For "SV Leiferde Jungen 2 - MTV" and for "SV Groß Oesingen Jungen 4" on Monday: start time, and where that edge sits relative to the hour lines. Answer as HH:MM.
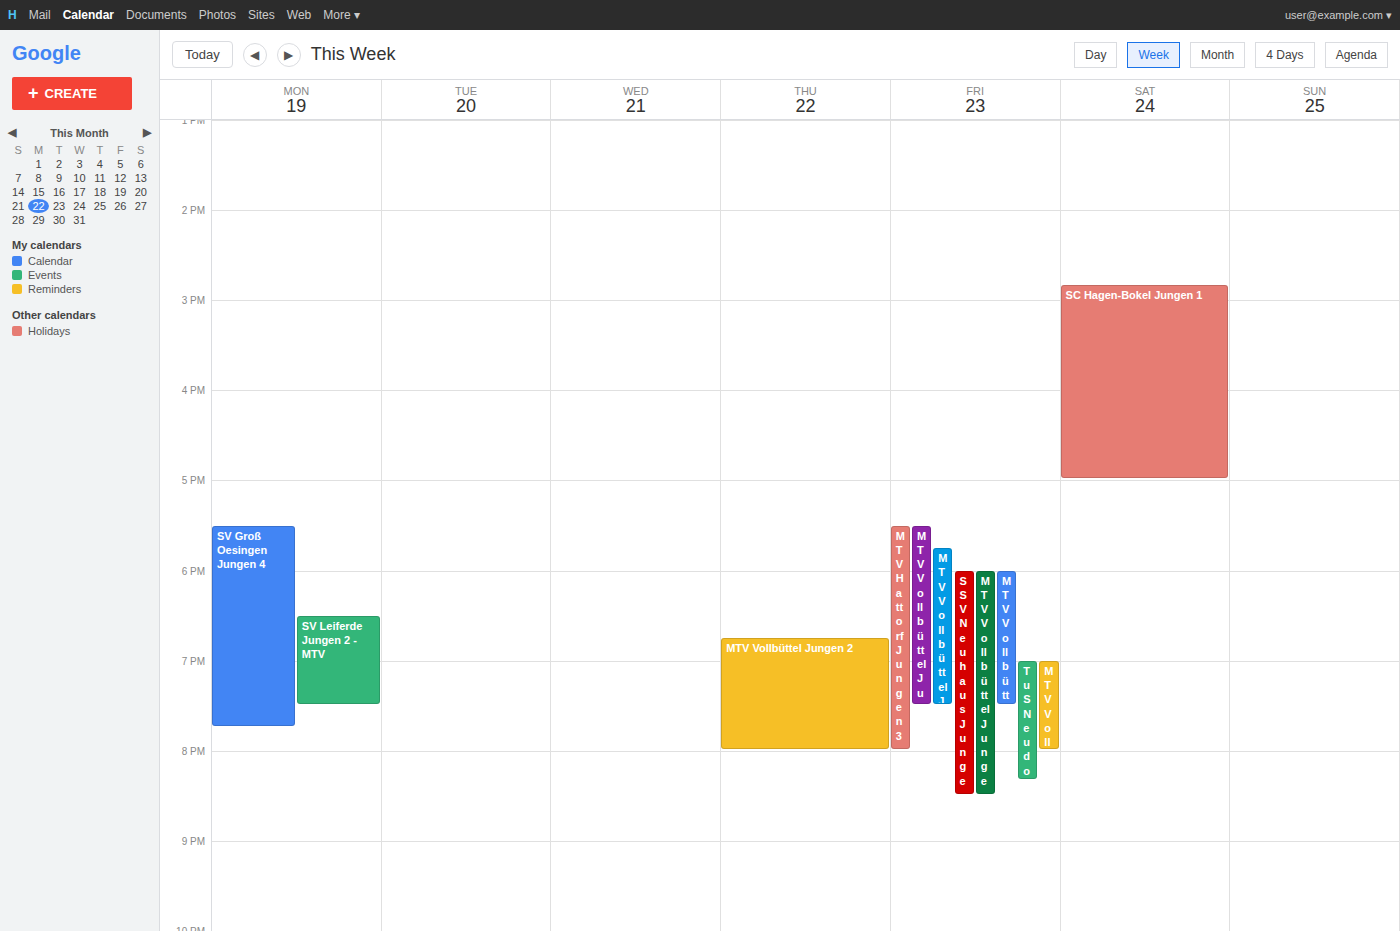
"SV Leiferde Jungen 2 - MTV": 18:30, halfway between the 18:00 and 19:00 lines. "SV Groß Oesingen Jungen 4": 17:30, halfway between the 17:00 and 18:00 lines.